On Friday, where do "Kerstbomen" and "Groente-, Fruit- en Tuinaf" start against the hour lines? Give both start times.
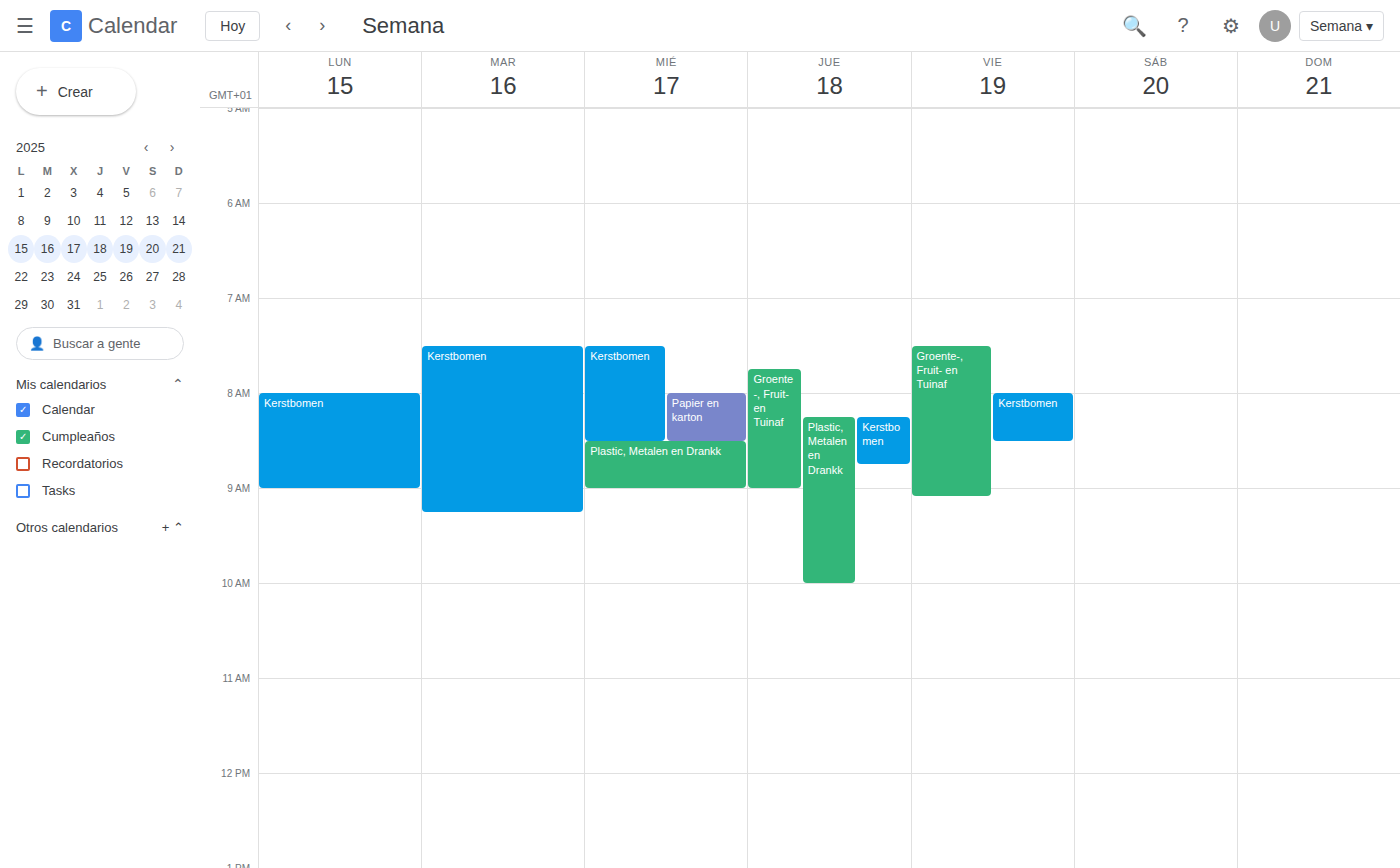
"Kerstbomen": 8:00 AM, exactly on the 8 AM line. "Groente-, Fruit- en Tuinaf": 7:30 AM, halfway between the 7 AM and 8 AM lines.